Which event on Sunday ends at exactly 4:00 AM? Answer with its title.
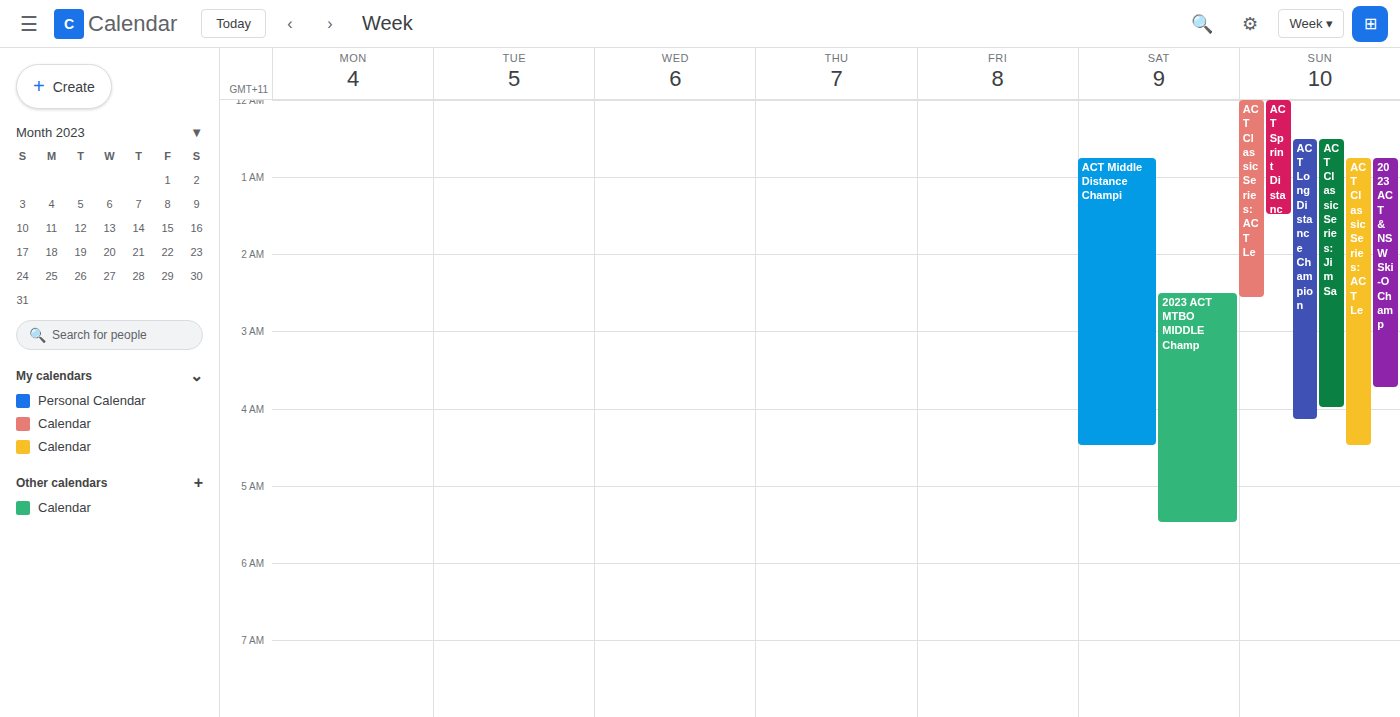
"ACT Classic Series: Jim Sa"